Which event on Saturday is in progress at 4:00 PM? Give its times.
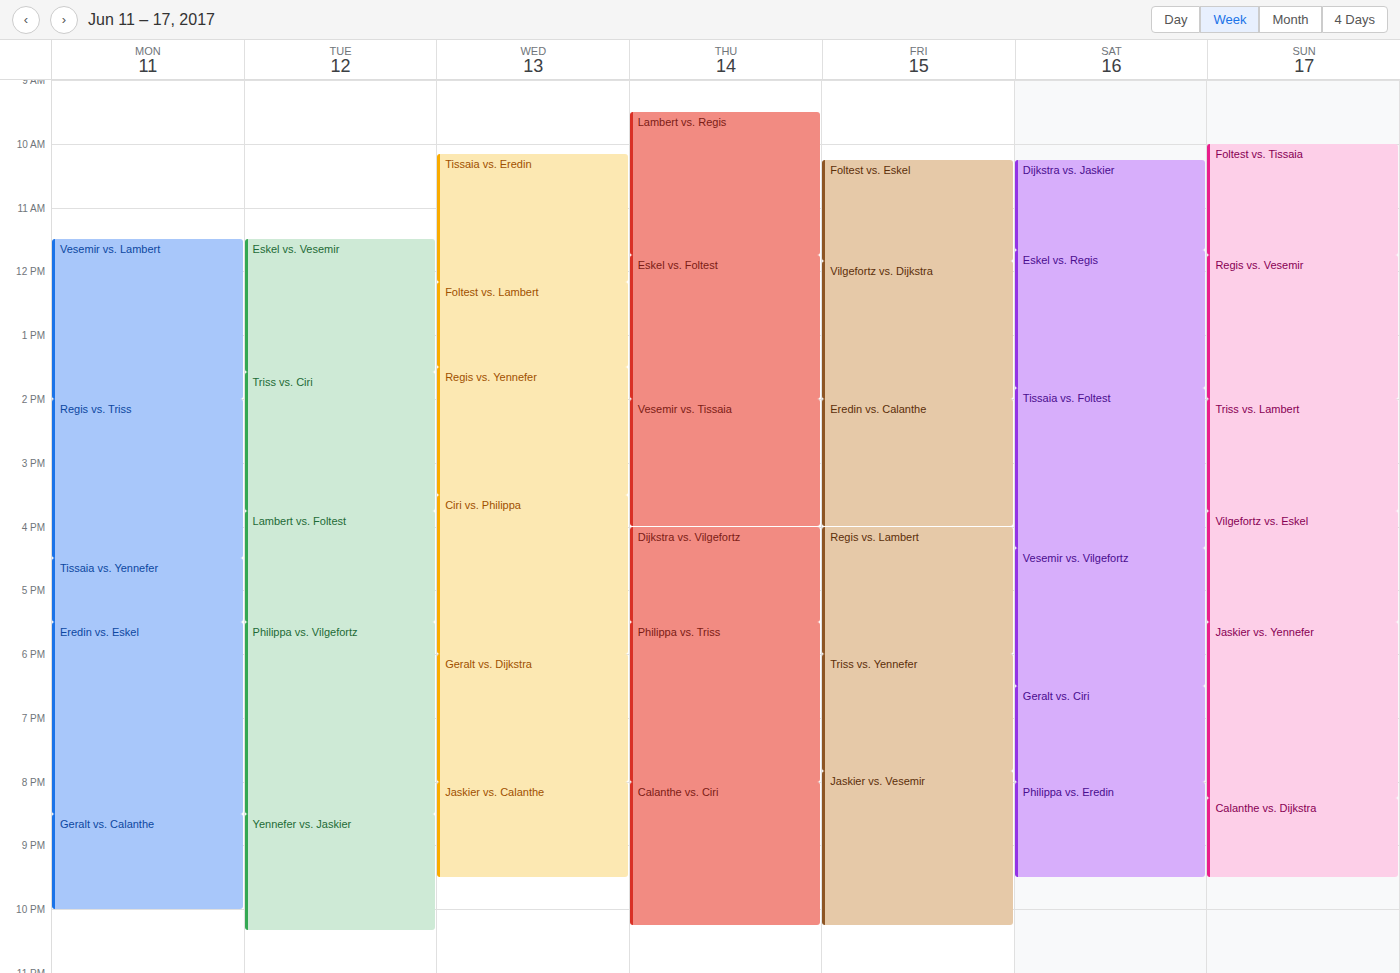
"Tissaia vs. Foltest", 1:50 PM to 4:20 PM